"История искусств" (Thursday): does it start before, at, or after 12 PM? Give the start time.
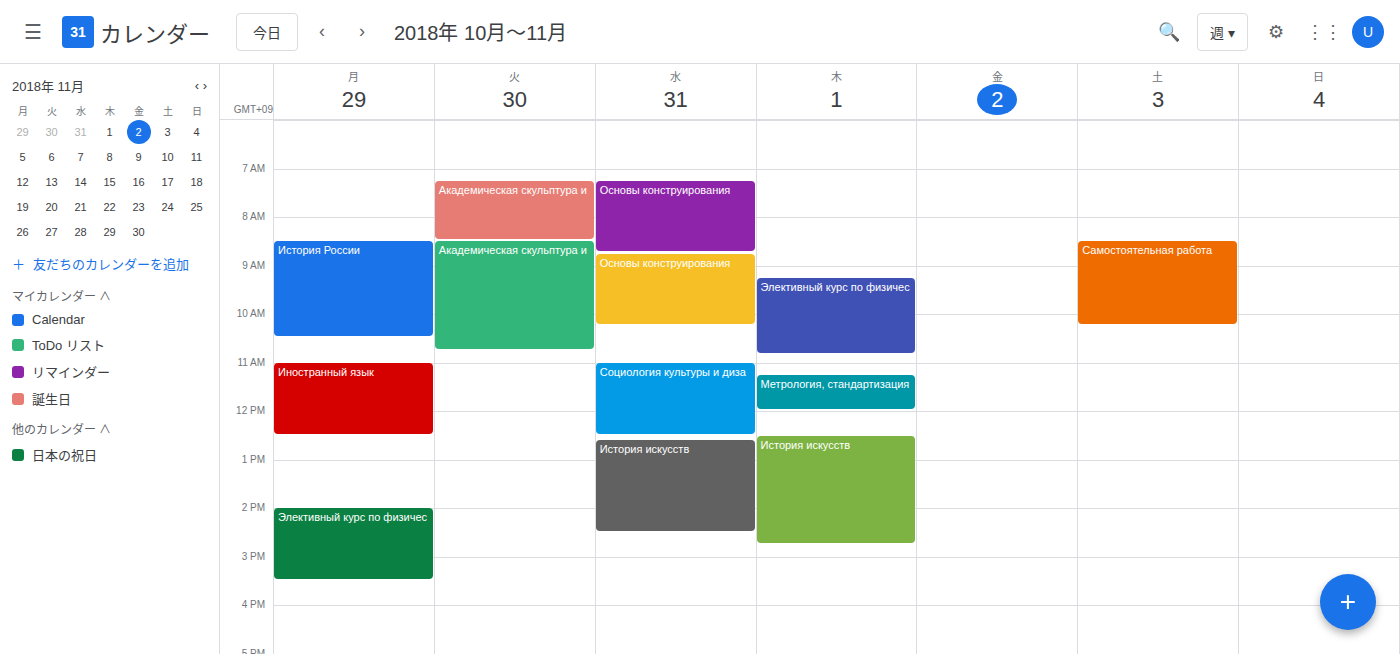
12:30 PM -- after 12 PM, 30 minutes below the 12 PM line.